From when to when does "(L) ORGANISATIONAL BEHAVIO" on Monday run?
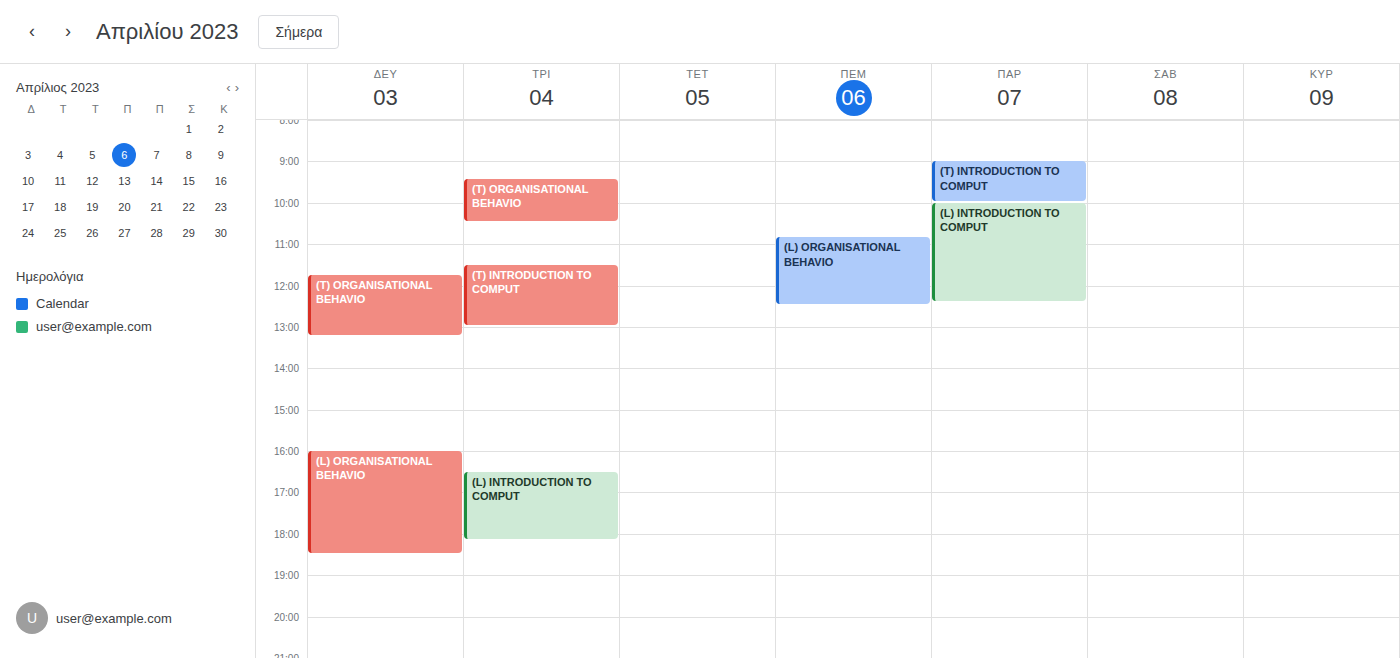
4:00 PM to 6:30 PM